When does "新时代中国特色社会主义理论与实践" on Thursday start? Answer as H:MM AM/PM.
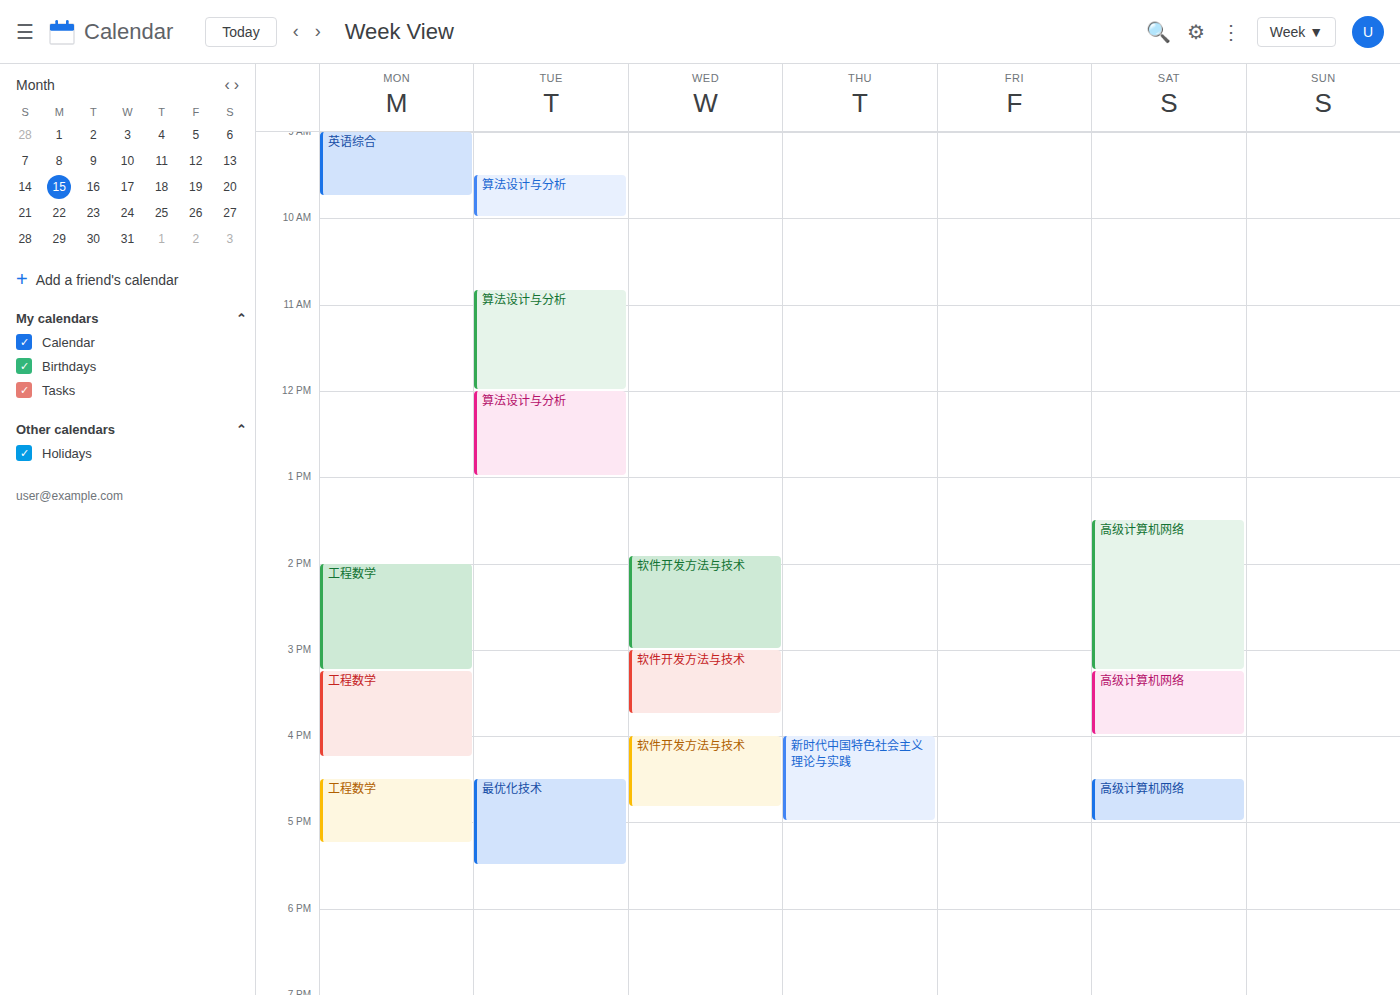
4:00 PM